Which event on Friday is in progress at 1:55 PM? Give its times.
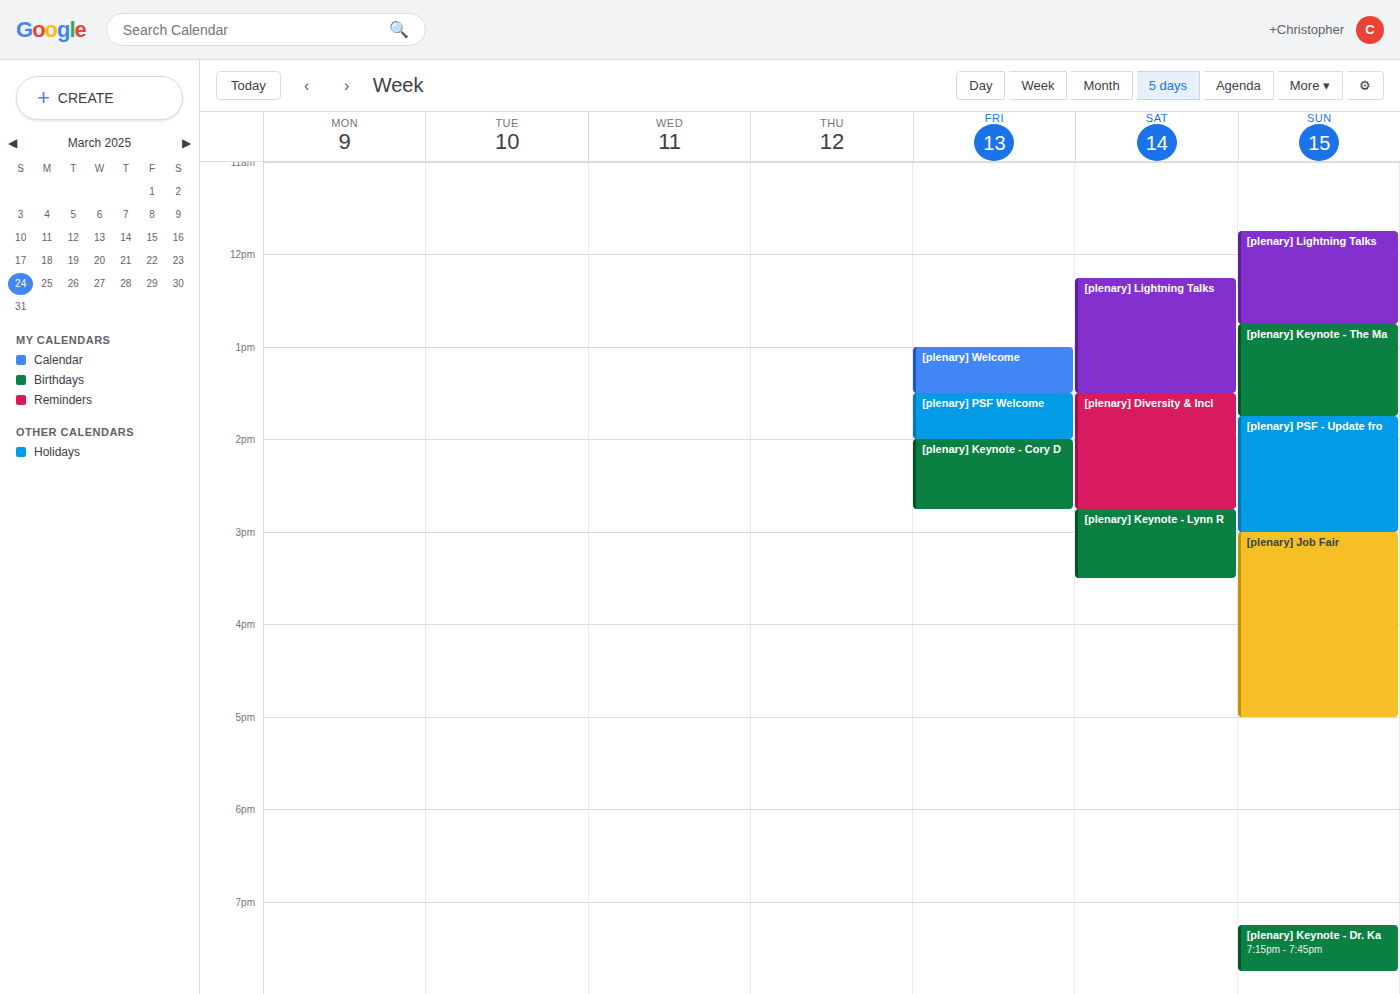
"[plenary] PSF Welcome", 1:30 PM to 2:00 PM